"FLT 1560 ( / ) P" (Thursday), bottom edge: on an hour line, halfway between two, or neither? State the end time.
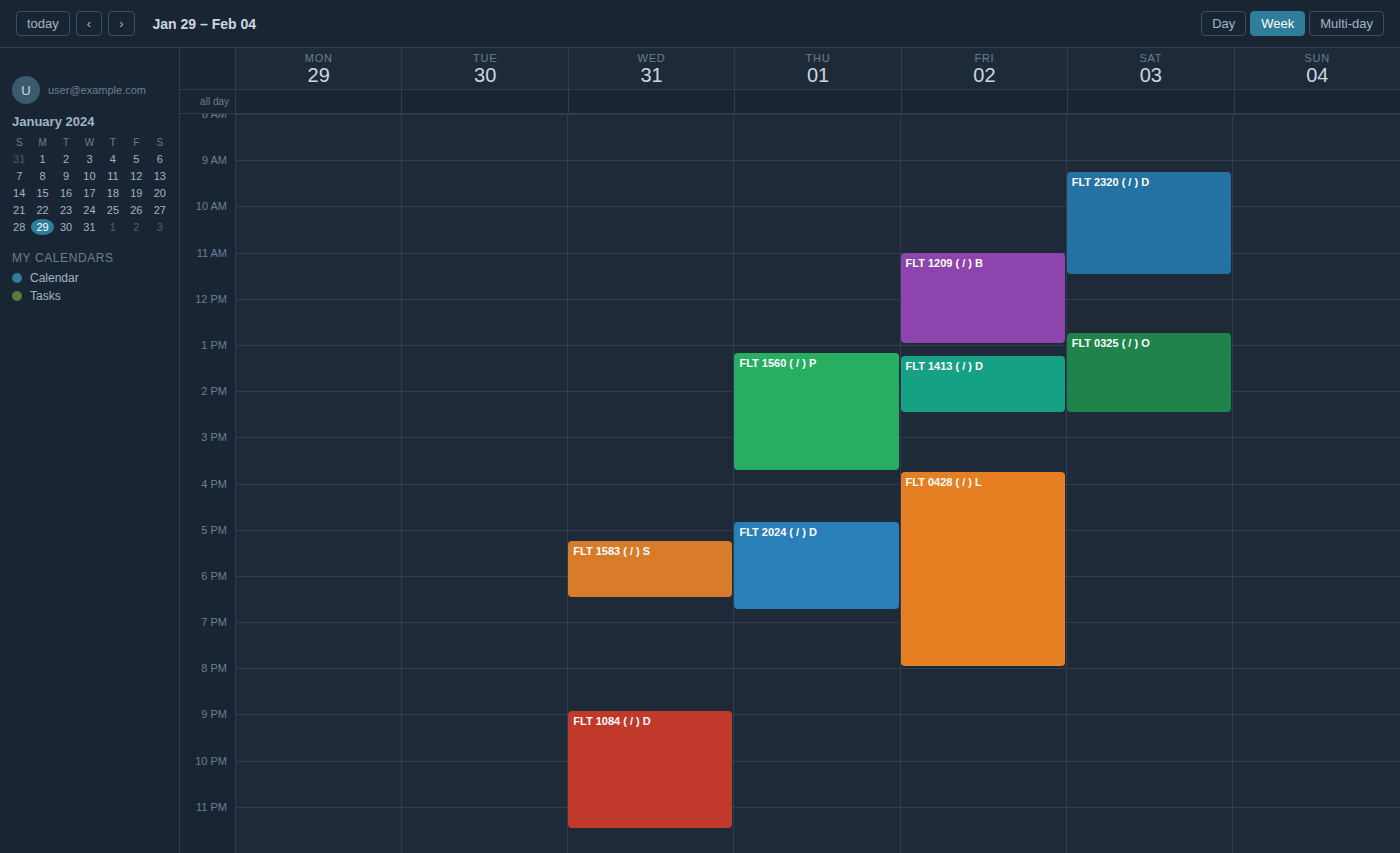
15:45 -- neither: three quarters of the way from the 15:00 line to the 16:00 line.